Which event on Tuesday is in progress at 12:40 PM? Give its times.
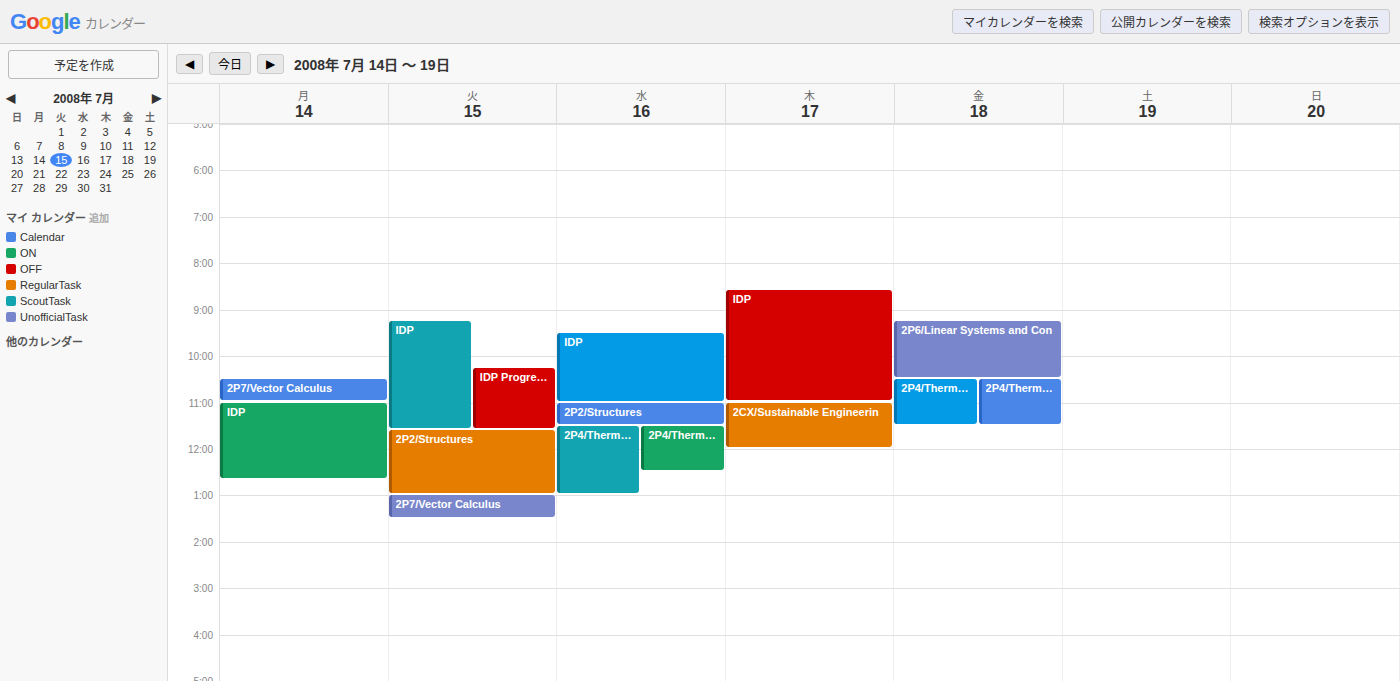
"2P2/Structures", 11:35 AM to 1:00 PM